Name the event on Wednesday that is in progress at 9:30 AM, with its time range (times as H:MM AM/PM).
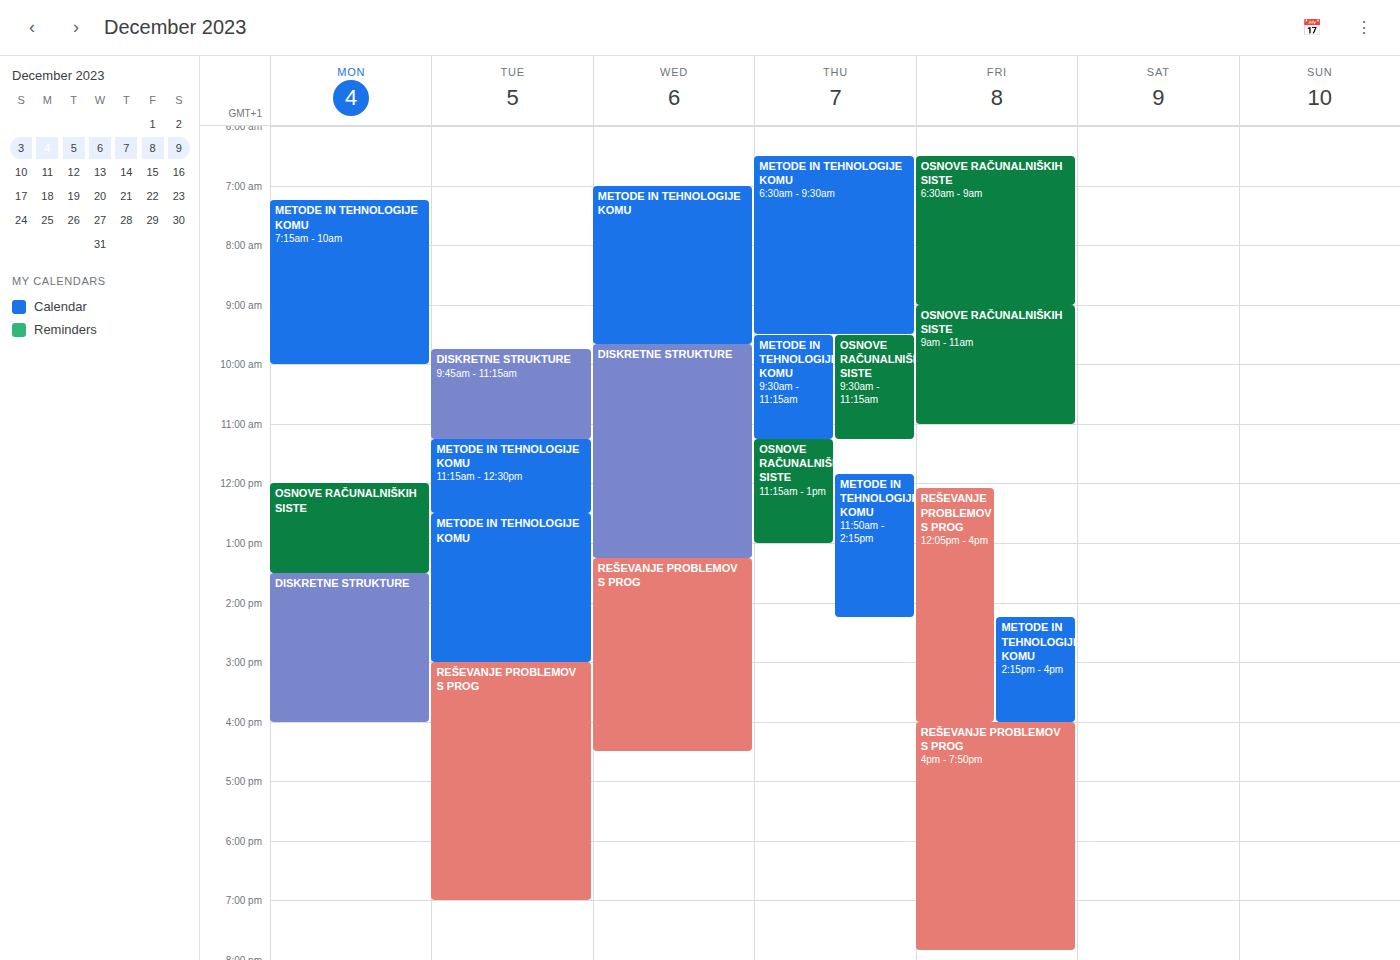
"METODE IN TEHNOLOGIJE KOMU", 7:00 AM to 9:40 AM